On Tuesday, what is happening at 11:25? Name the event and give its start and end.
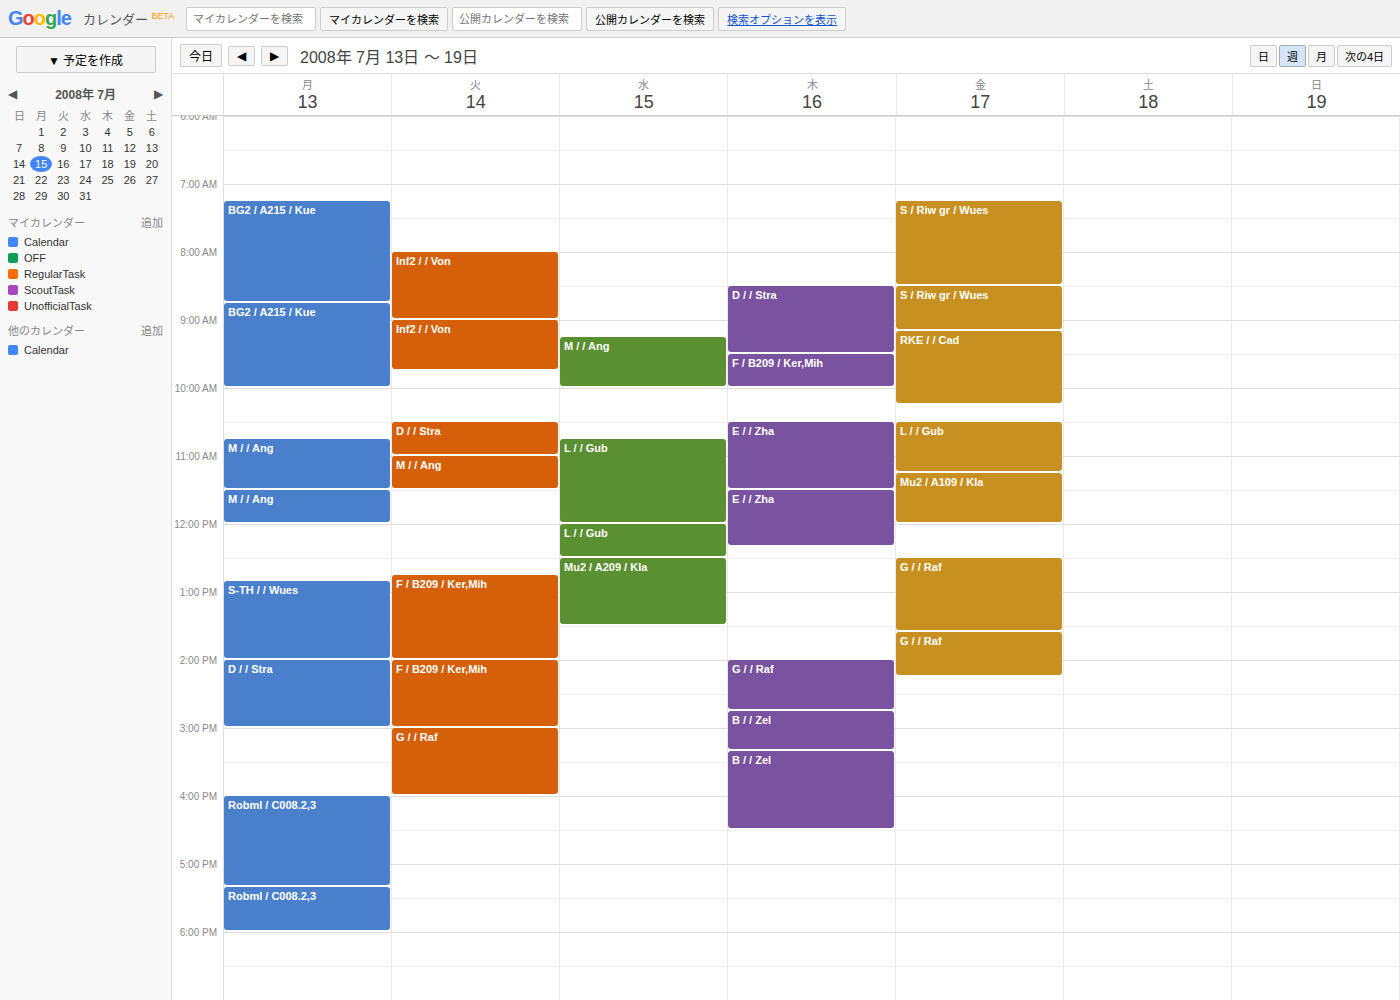
"M / / Ang", 11:00 to 11:30